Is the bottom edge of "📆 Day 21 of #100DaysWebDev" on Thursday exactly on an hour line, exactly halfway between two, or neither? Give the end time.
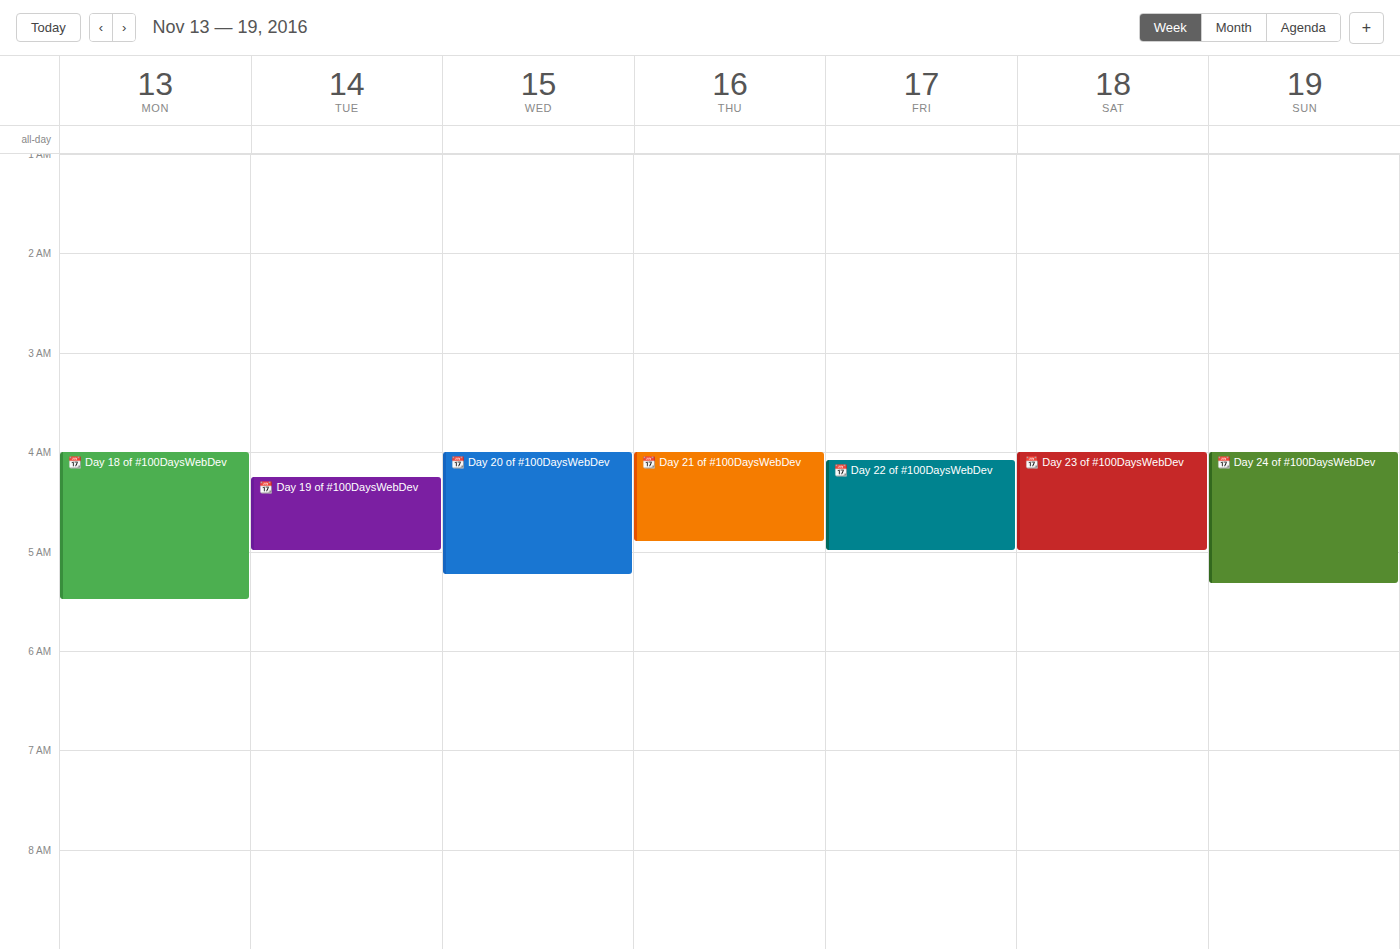
04:55 -- neither: 55 minutes below the 04:00 line and 5 minutes above the 05:00 line.